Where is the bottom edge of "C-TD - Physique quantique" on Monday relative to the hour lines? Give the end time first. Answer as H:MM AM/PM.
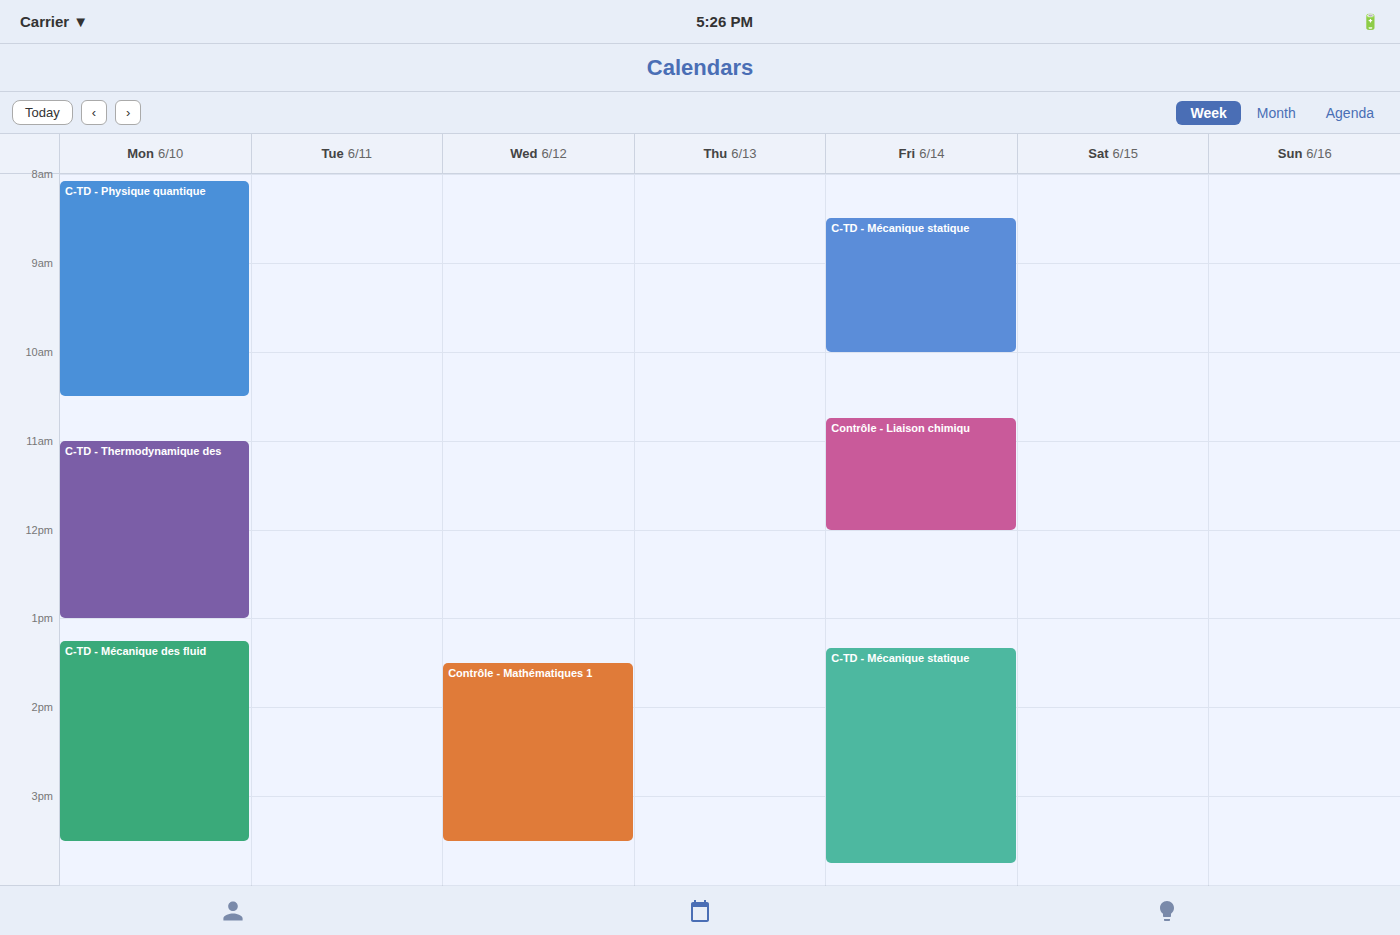
10:30 AM -- halfway between the 10 AM and 11 AM lines.